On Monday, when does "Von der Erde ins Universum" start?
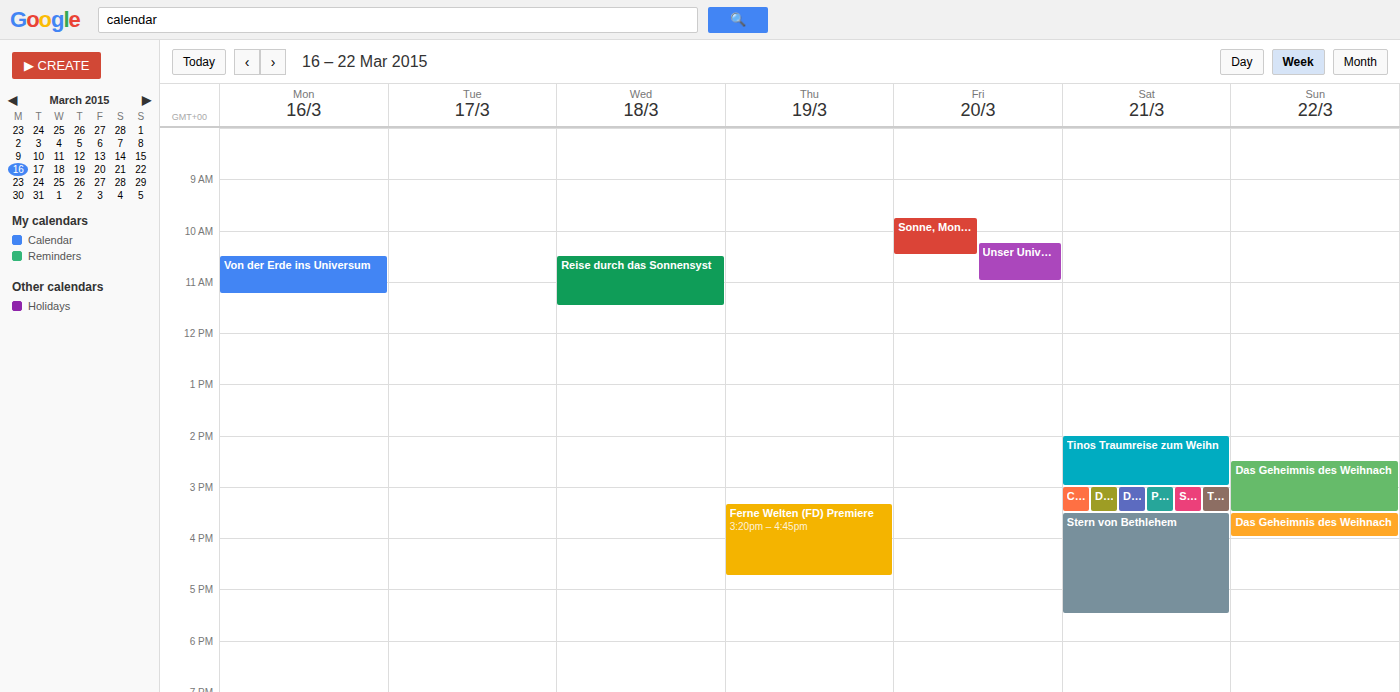
10:30 AM